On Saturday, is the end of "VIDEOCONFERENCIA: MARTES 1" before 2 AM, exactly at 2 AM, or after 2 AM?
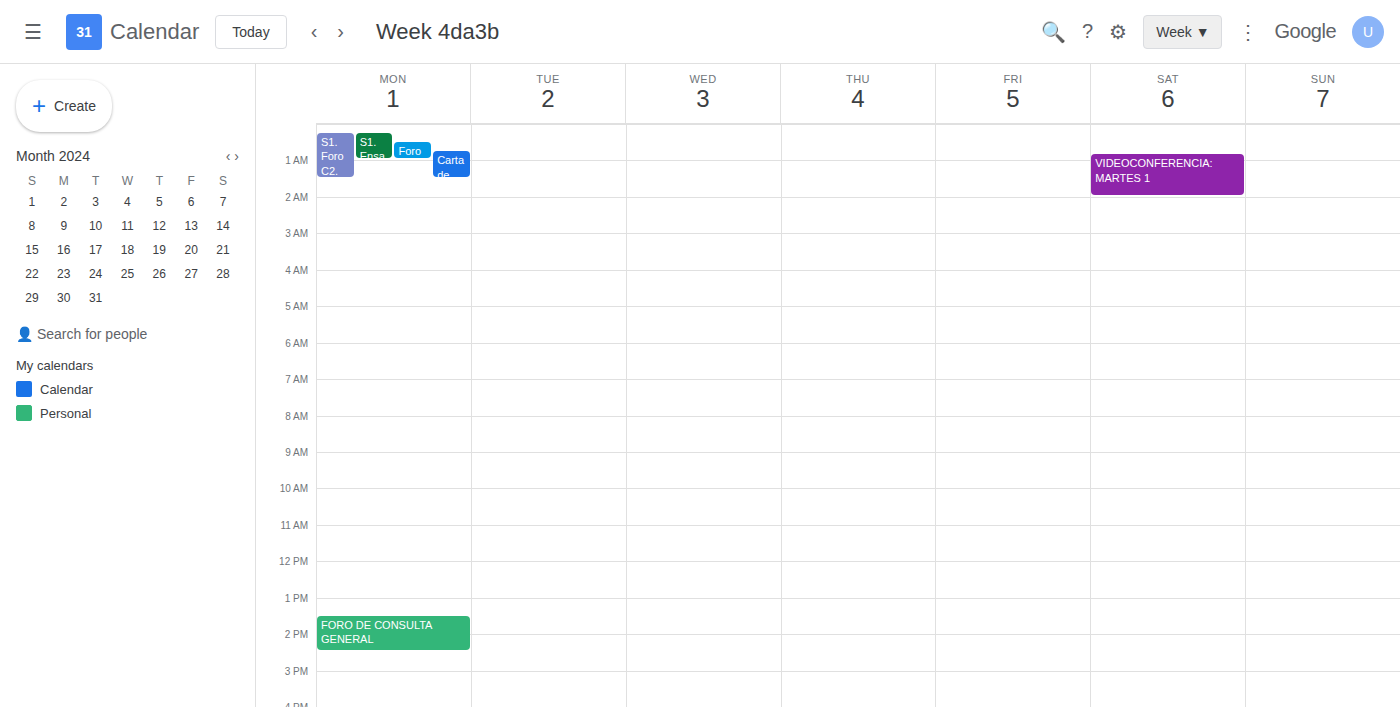
2:00 AM -- exactly at 2 AM, on the 2 AM line.